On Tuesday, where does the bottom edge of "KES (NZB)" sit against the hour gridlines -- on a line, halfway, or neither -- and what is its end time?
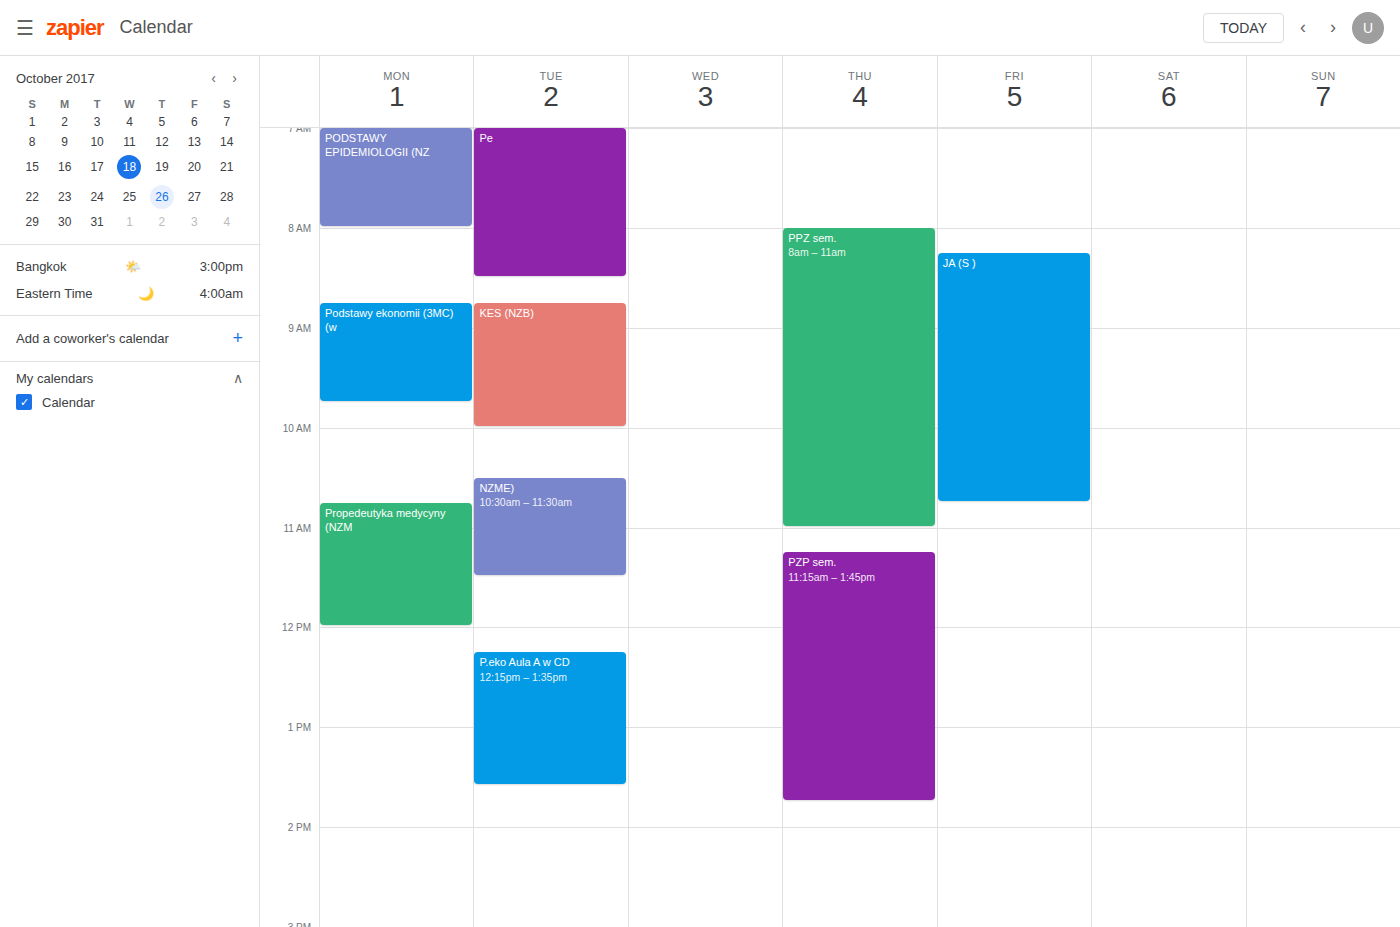
10:00 AM -- exactly on the 10 AM line.